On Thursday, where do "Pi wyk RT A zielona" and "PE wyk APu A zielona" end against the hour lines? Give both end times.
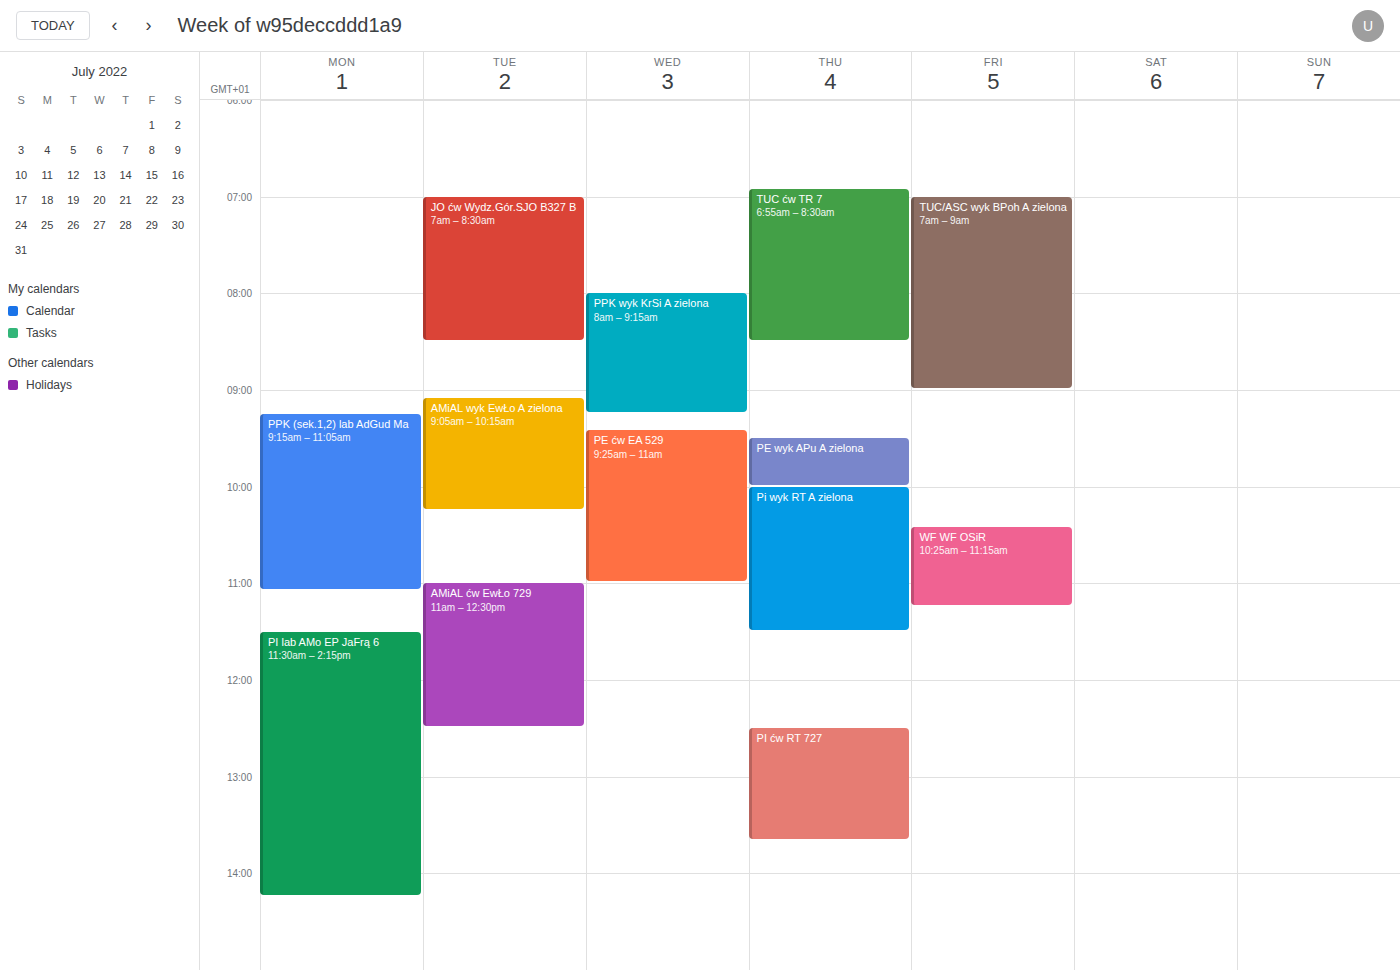
"Pi wyk RT A zielona": 11:30 AM, halfway between the 11 AM and 12 PM lines. "PE wyk APu A zielona": 10:00 AM, exactly on the 10 AM line.